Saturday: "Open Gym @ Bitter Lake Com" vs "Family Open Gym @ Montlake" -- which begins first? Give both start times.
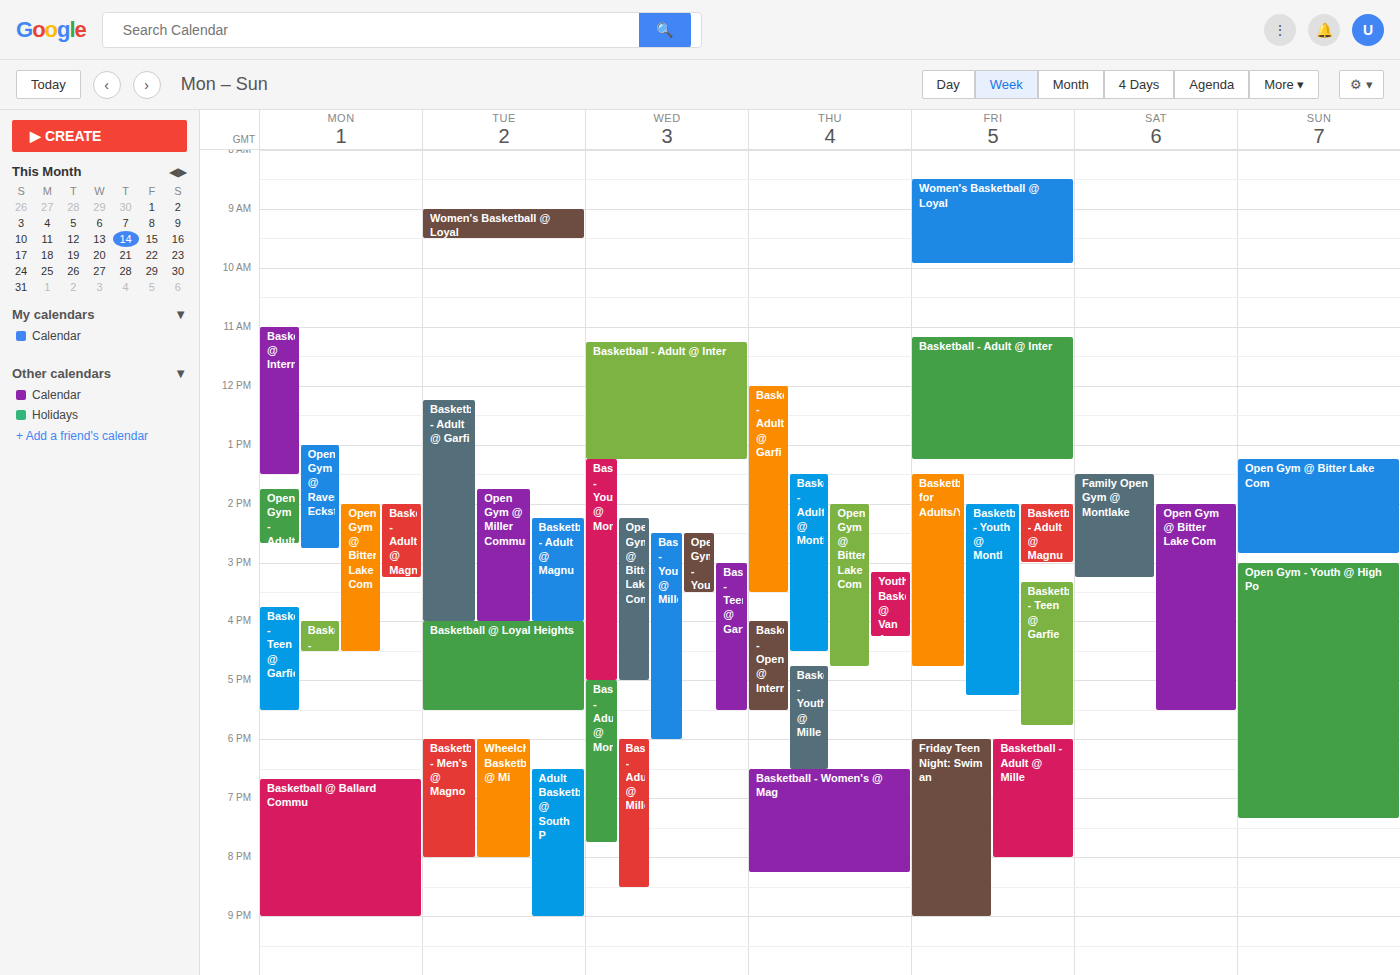
"Family Open Gym @ Montlake" 1:30 PM; "Open Gym @ Bitter Lake Com" 2:00 PM.